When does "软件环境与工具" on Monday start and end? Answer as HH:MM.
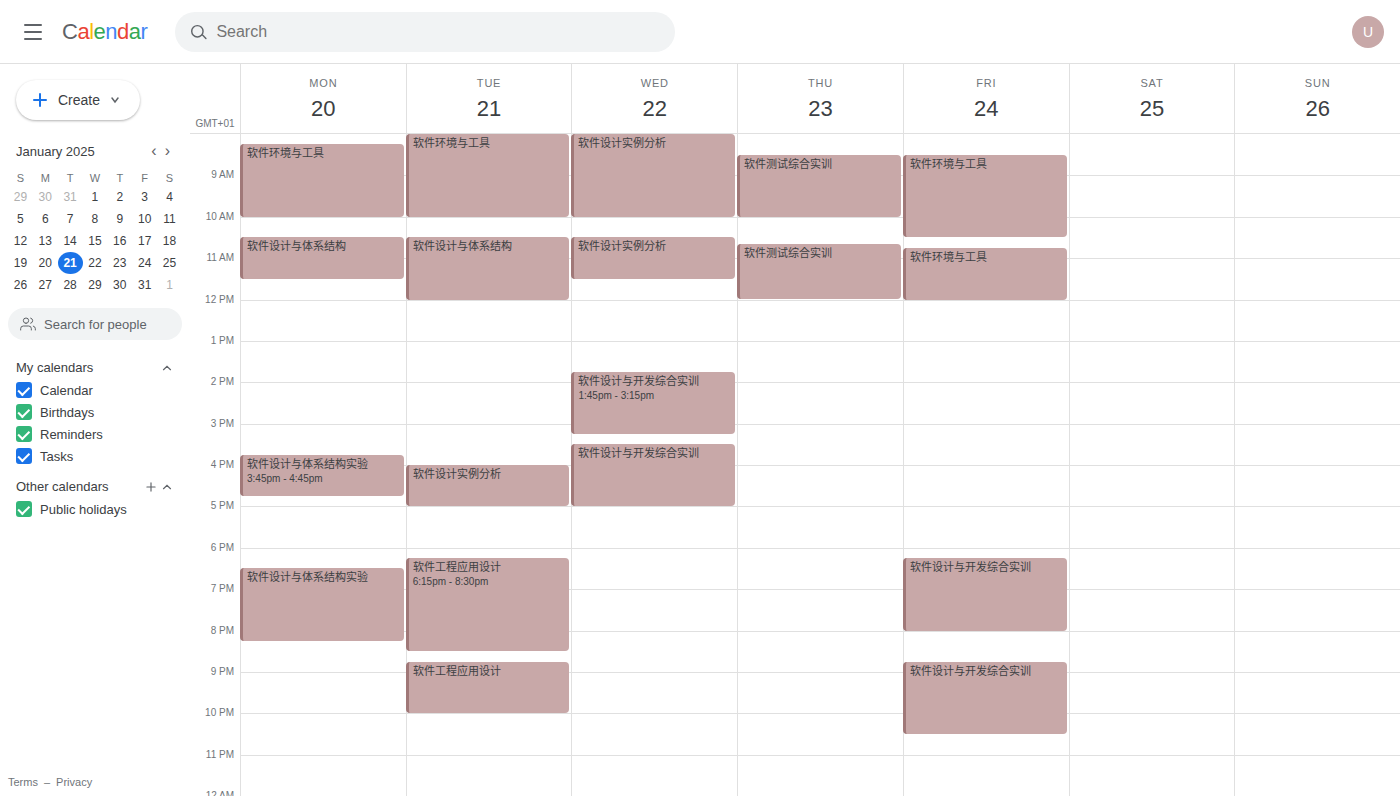
08:15 to 10:00